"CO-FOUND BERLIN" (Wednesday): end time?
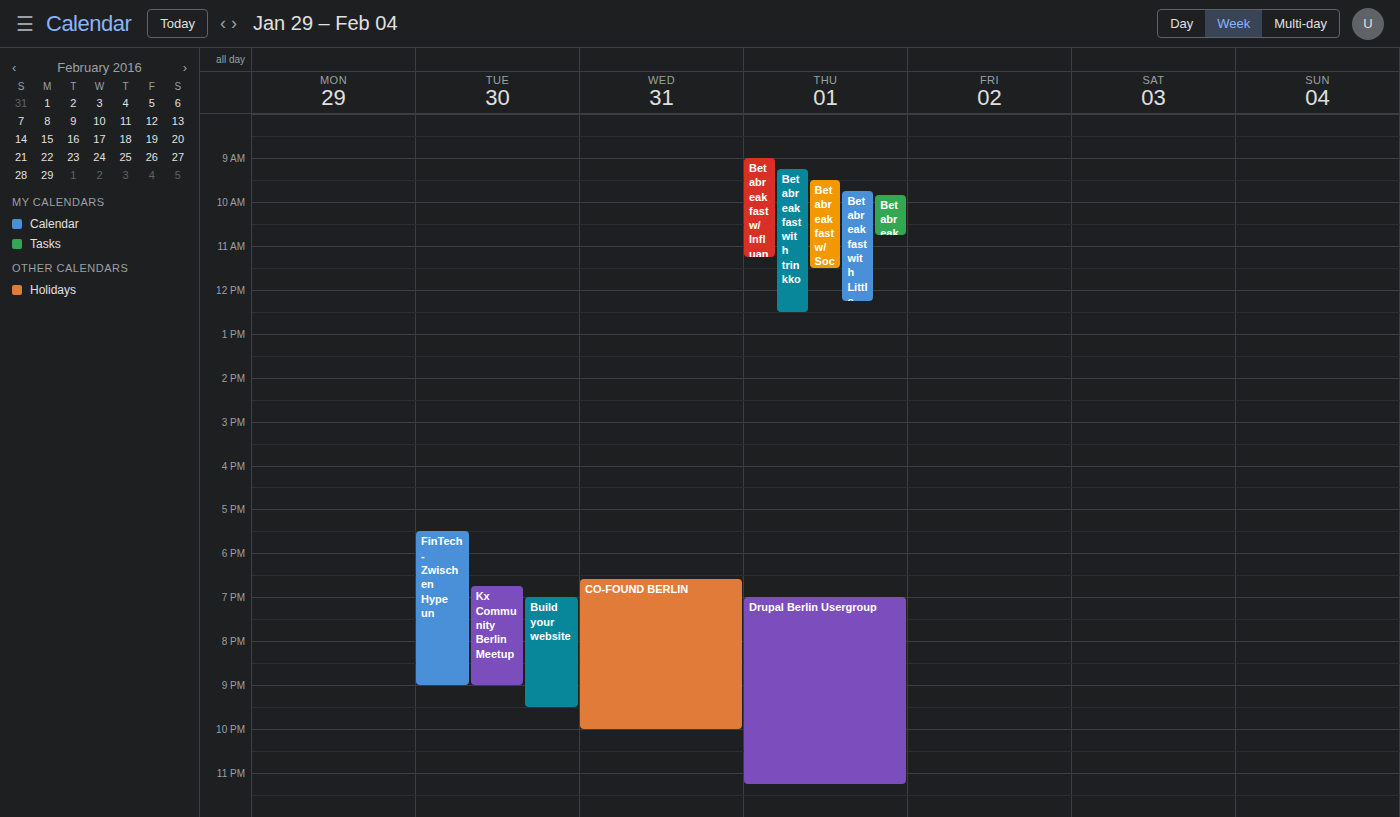
10:00 PM